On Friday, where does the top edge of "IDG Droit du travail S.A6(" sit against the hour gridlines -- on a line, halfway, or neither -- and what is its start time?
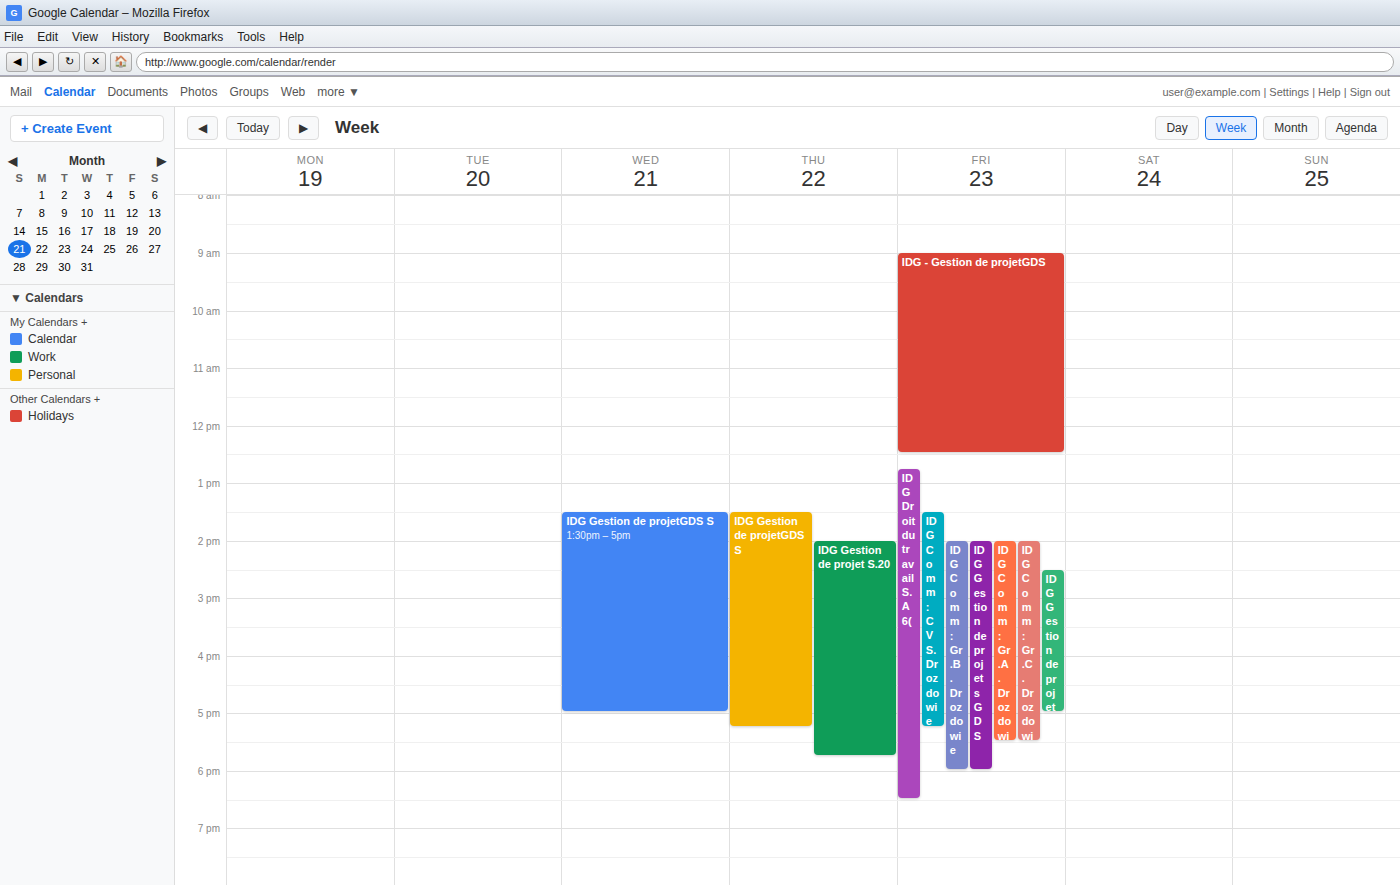
12:45 PM -- neither: three quarters of the way from the 12 PM line to the 1 PM line.